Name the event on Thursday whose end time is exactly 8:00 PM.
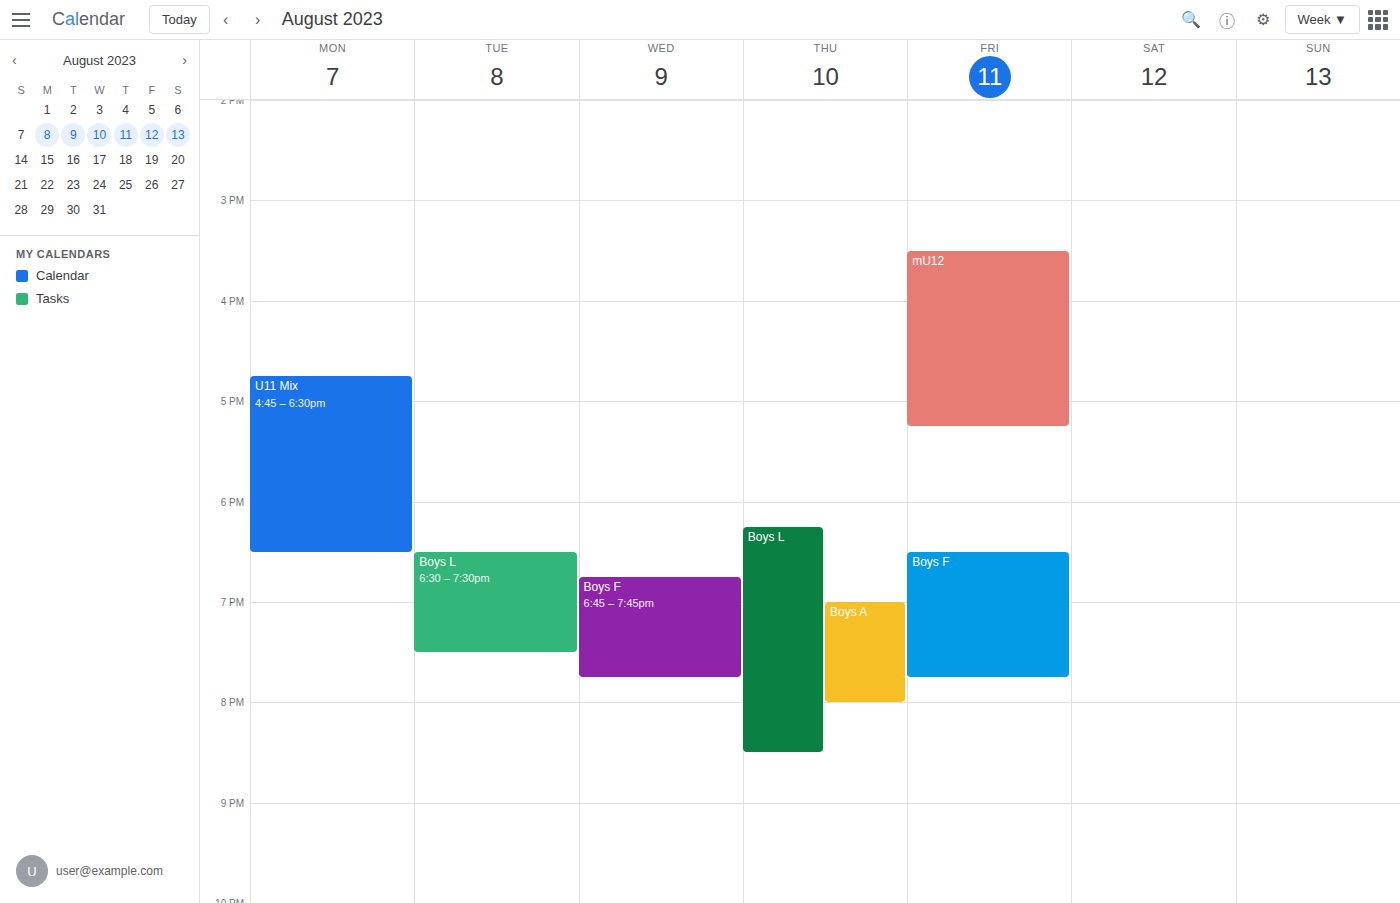
"Boys A"